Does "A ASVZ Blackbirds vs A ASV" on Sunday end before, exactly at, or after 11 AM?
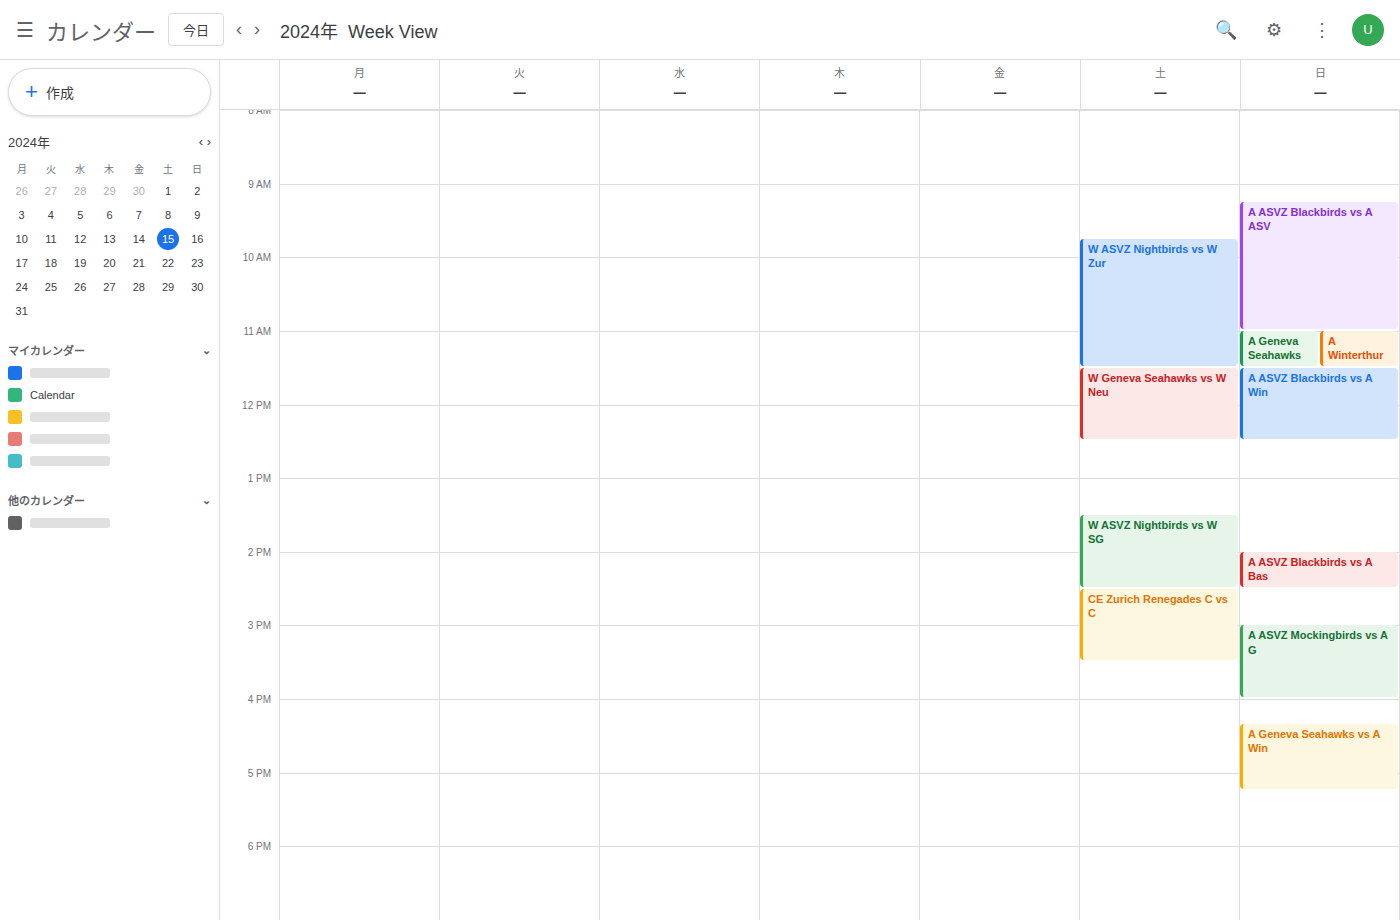
11:00 AM -- exactly at 11 AM, on the 11 AM line.